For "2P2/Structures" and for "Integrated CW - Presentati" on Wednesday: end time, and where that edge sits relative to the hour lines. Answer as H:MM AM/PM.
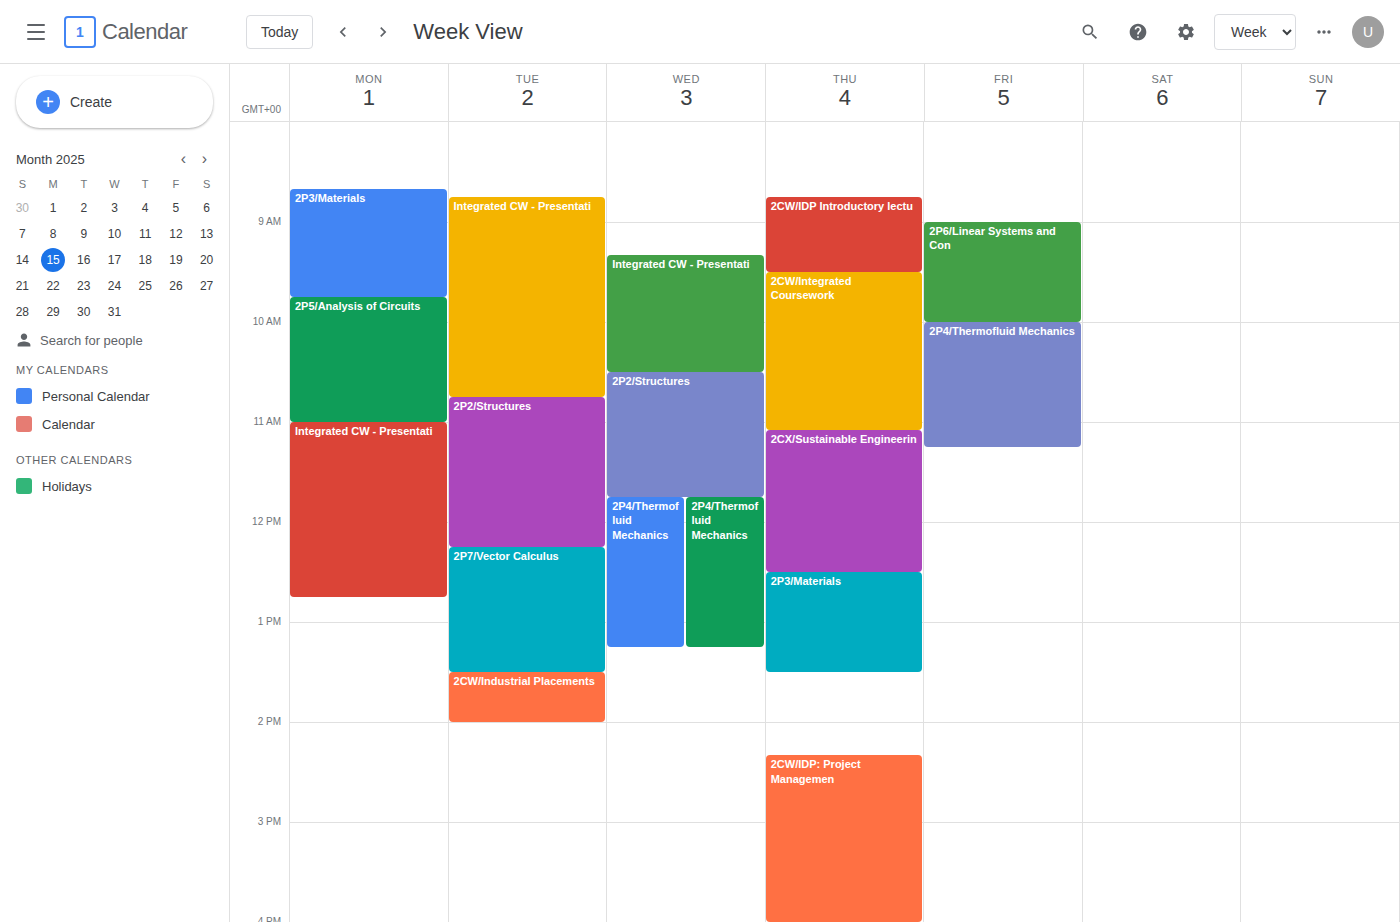
"2P2/Structures": 11:45 AM, neither: three quarters of the way from the 11 AM line to the 12 PM line. "Integrated CW - Presentati": 10:30 AM, halfway between the 10 AM and 11 AM lines.